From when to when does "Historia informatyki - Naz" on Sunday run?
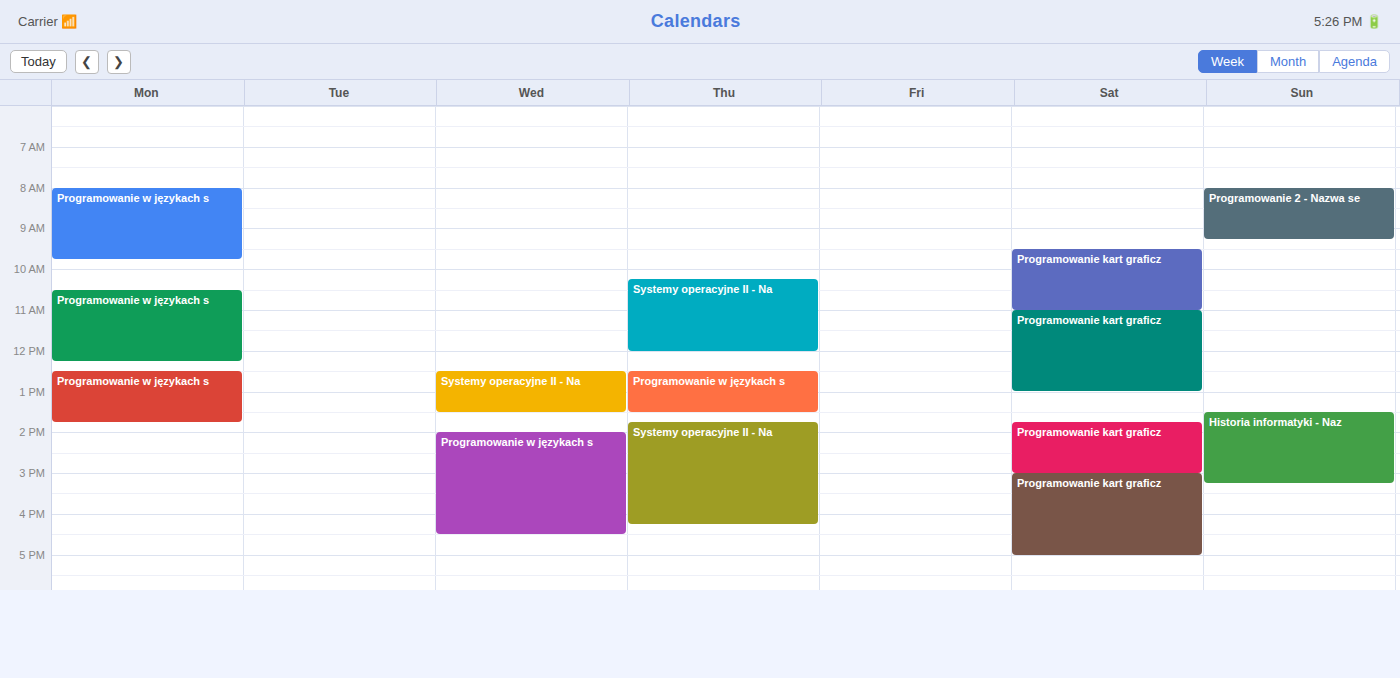
13:30 to 15:15